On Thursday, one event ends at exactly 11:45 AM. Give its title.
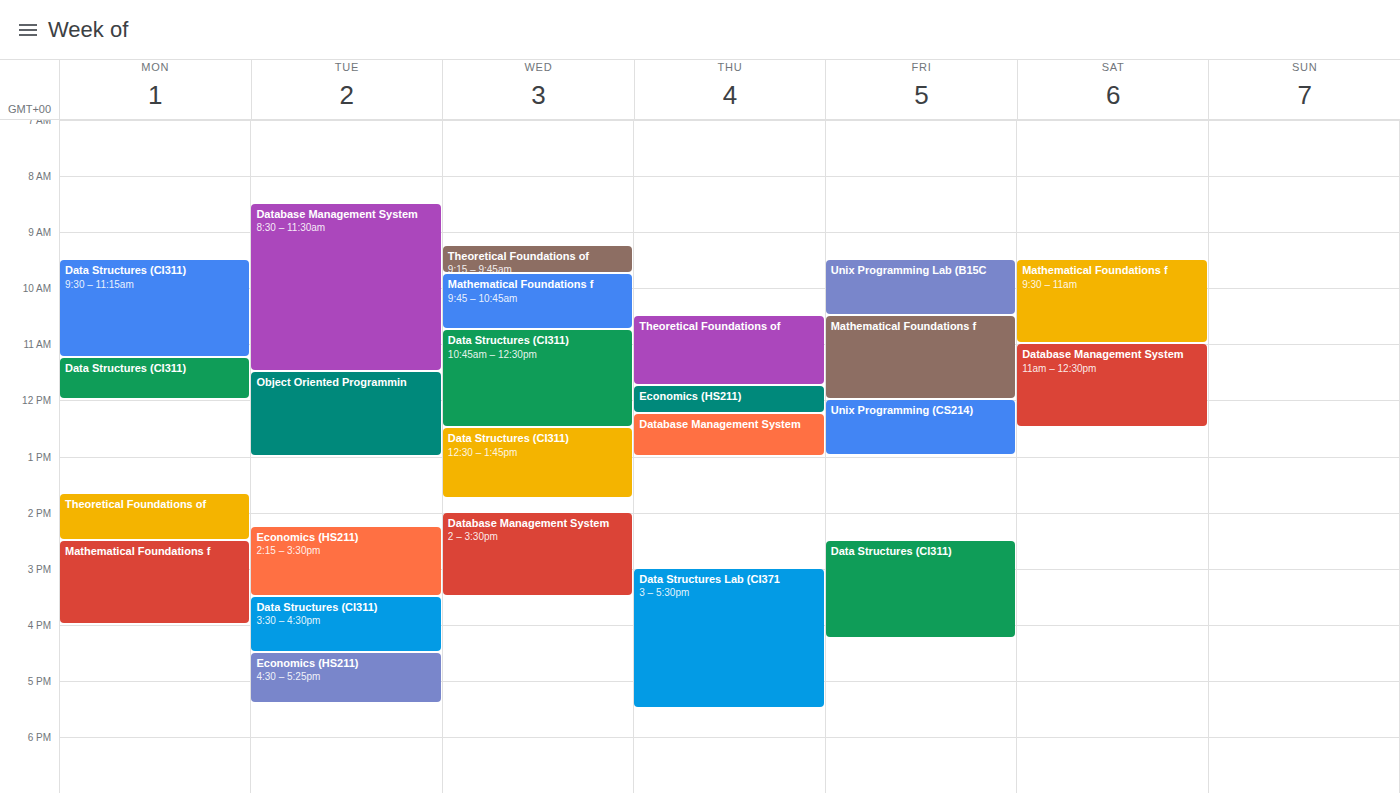
"Theoretical Foundations of"